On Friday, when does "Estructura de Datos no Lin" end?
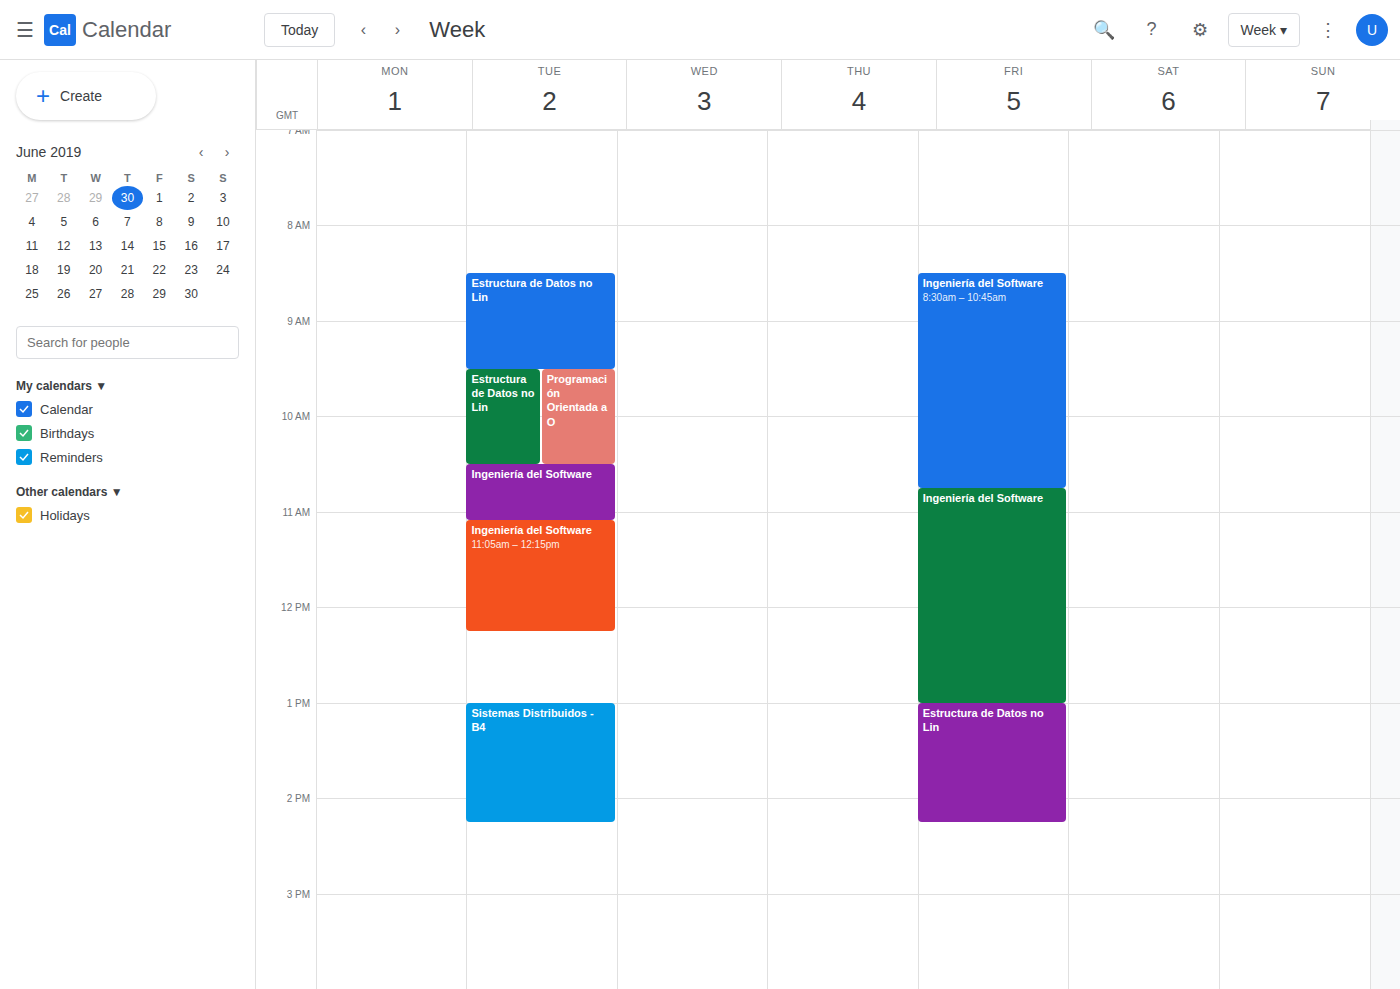
2:15 PM